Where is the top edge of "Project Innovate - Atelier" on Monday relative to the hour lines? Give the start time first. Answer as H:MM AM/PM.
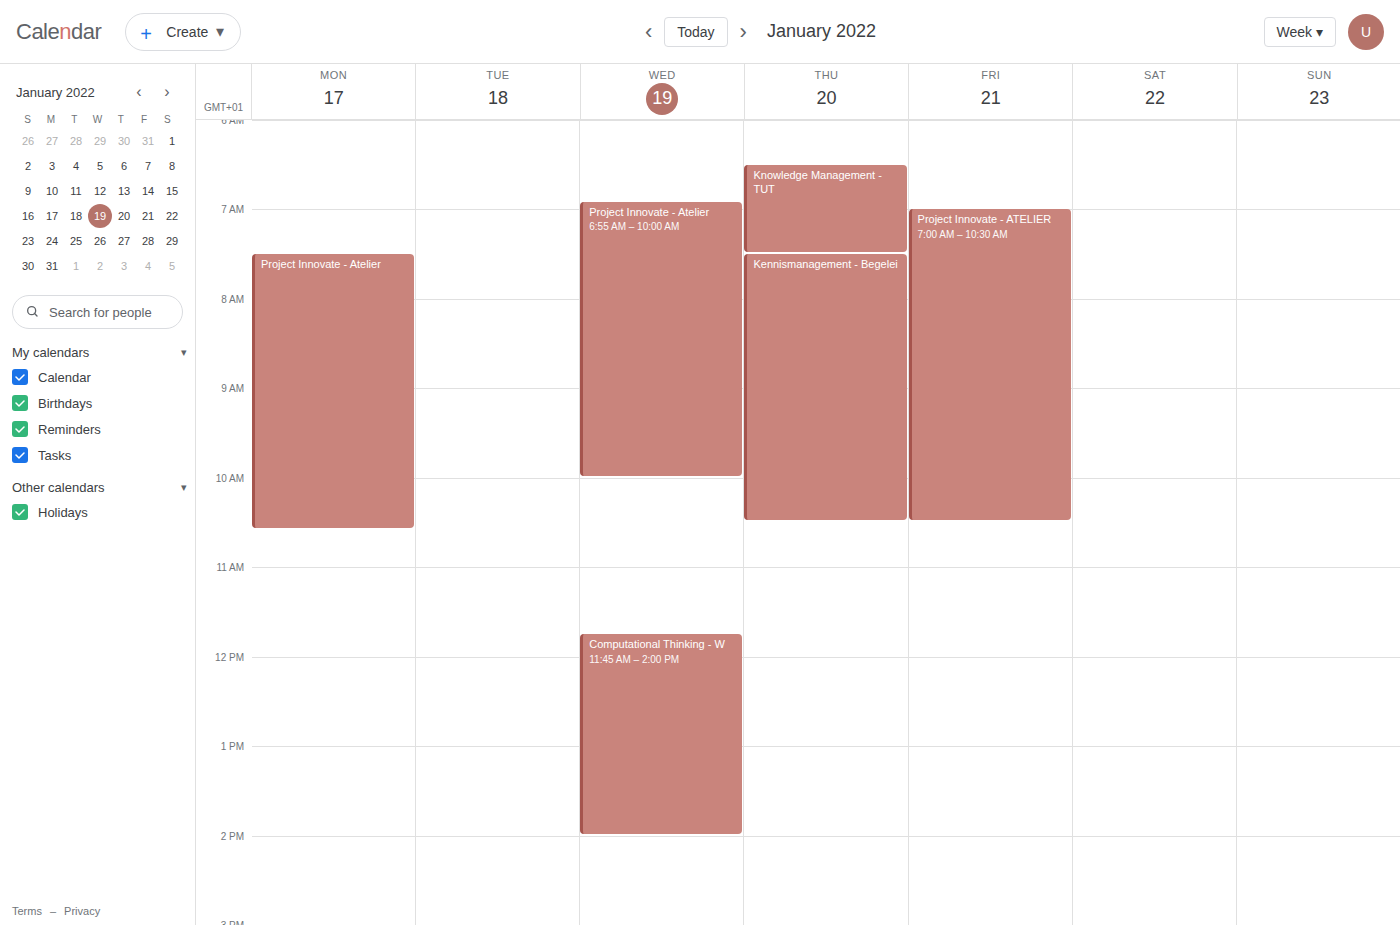
7:30 AM -- halfway between the 7 AM and 8 AM lines.